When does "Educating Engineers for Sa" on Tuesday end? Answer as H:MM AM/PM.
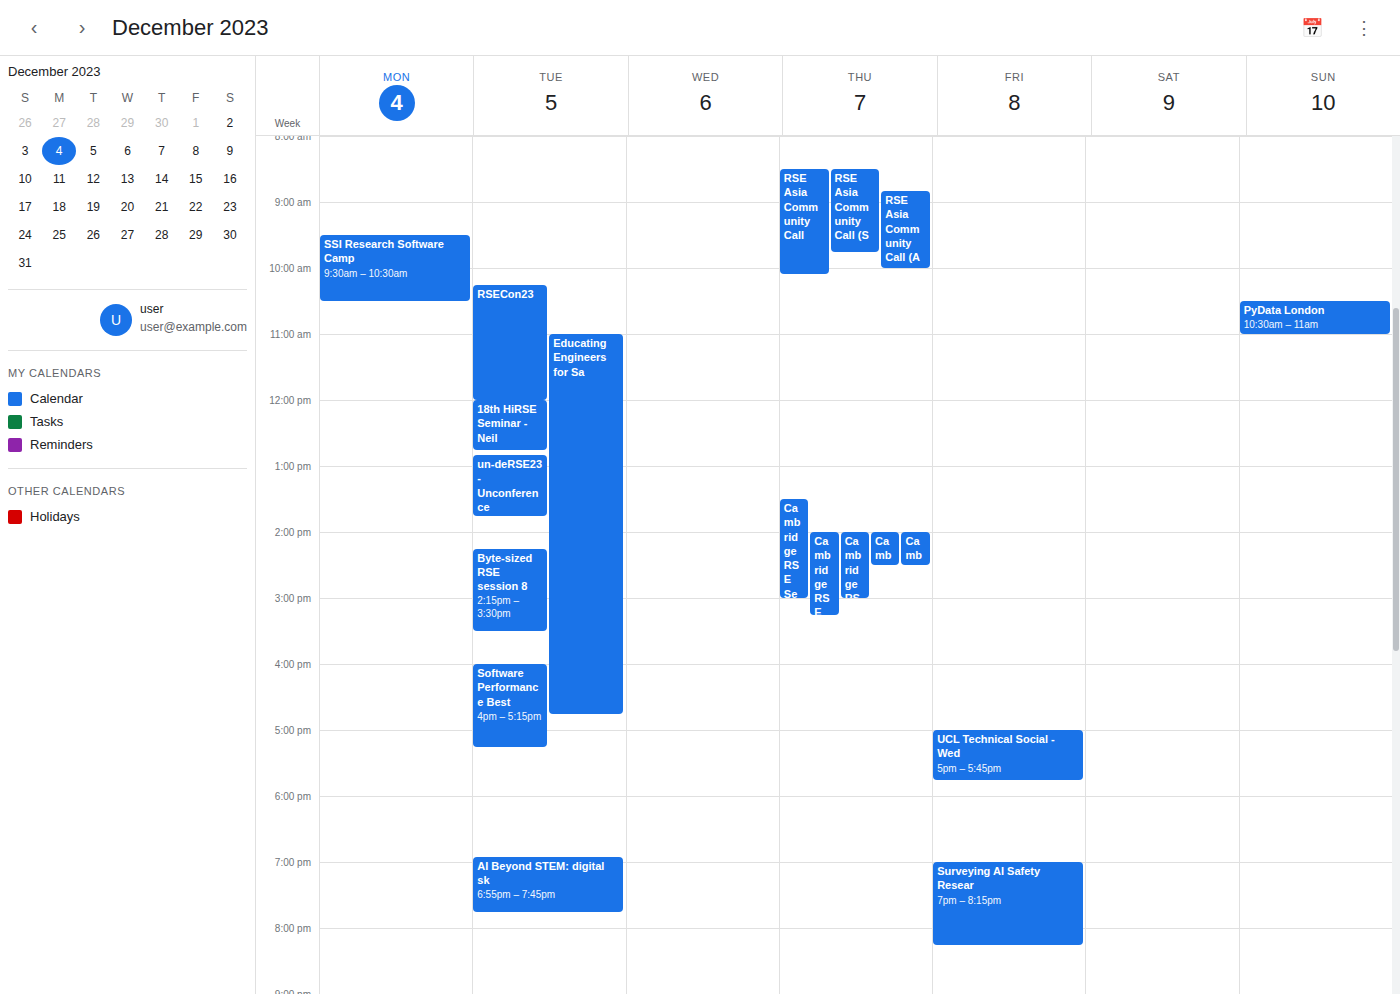
4:45 PM